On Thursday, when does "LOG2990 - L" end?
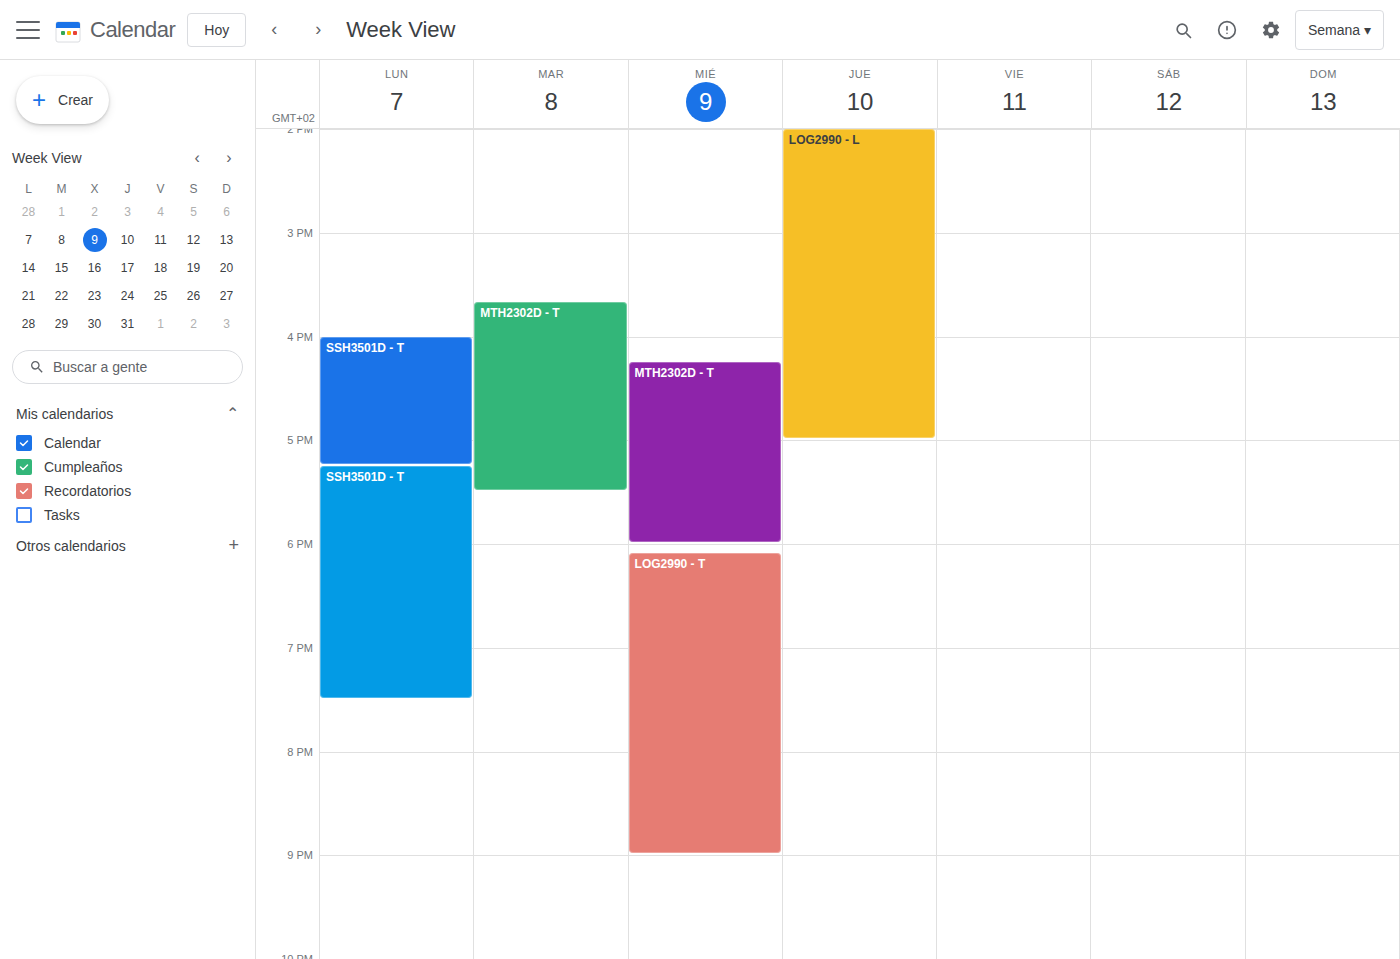
5:00 PM